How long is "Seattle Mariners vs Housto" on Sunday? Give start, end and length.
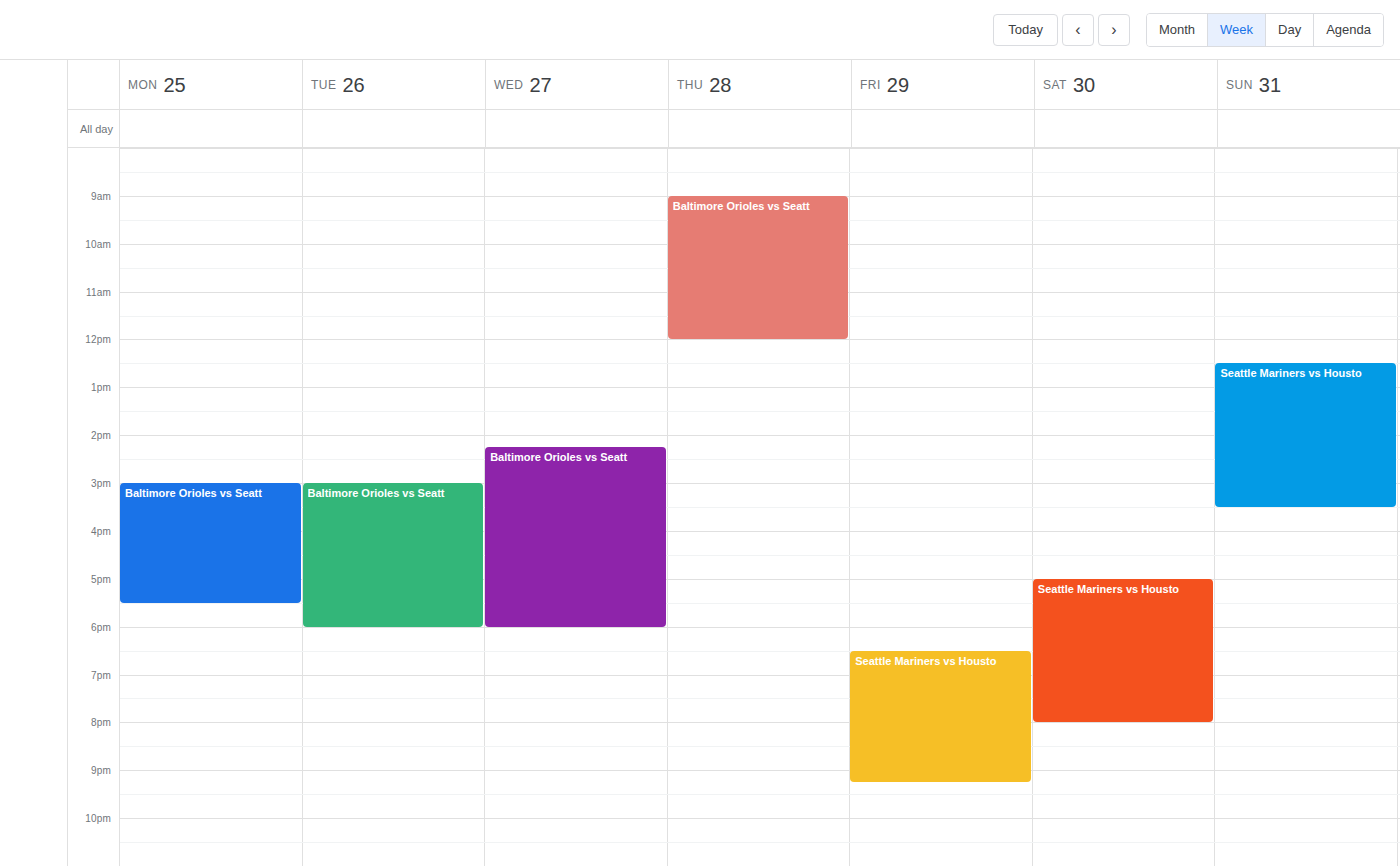
12:30 PM to 3:30 PM, 3 hours